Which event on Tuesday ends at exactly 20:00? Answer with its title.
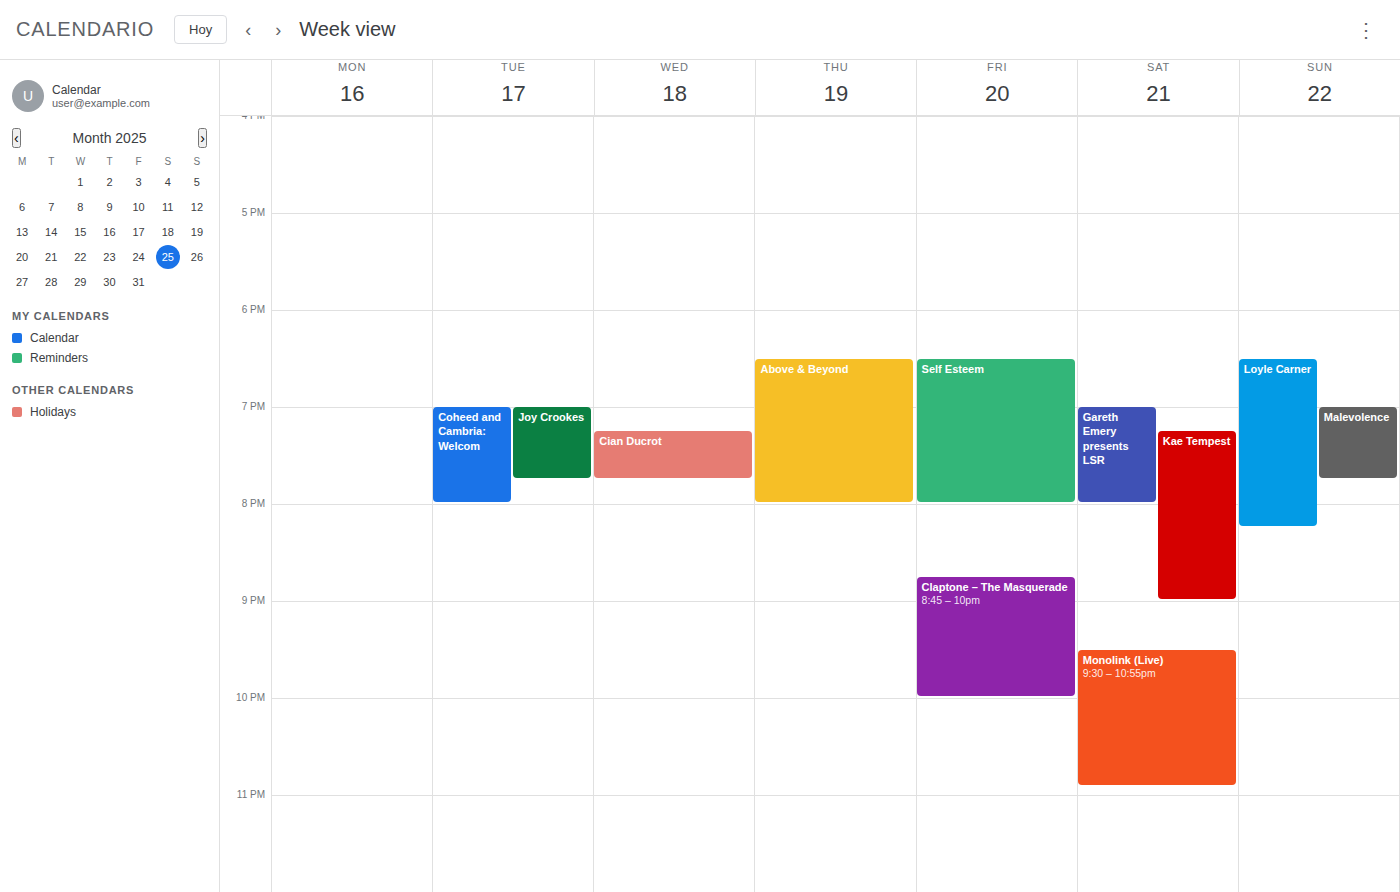
"Coheed and Cambria: Welcom"